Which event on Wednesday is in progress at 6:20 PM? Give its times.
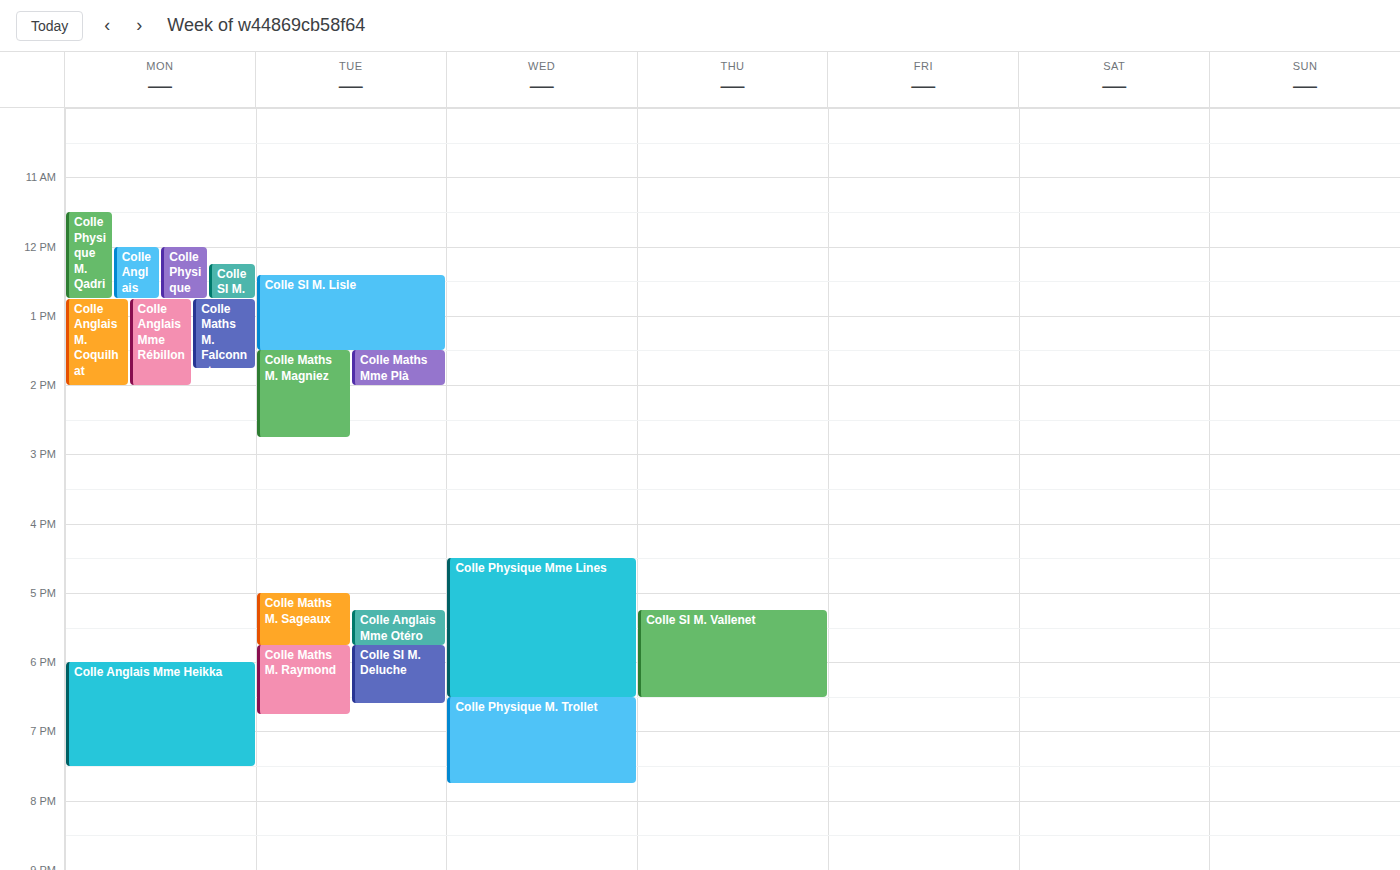
"Colle Physique Mme Lines", 4:30 PM to 6:30 PM